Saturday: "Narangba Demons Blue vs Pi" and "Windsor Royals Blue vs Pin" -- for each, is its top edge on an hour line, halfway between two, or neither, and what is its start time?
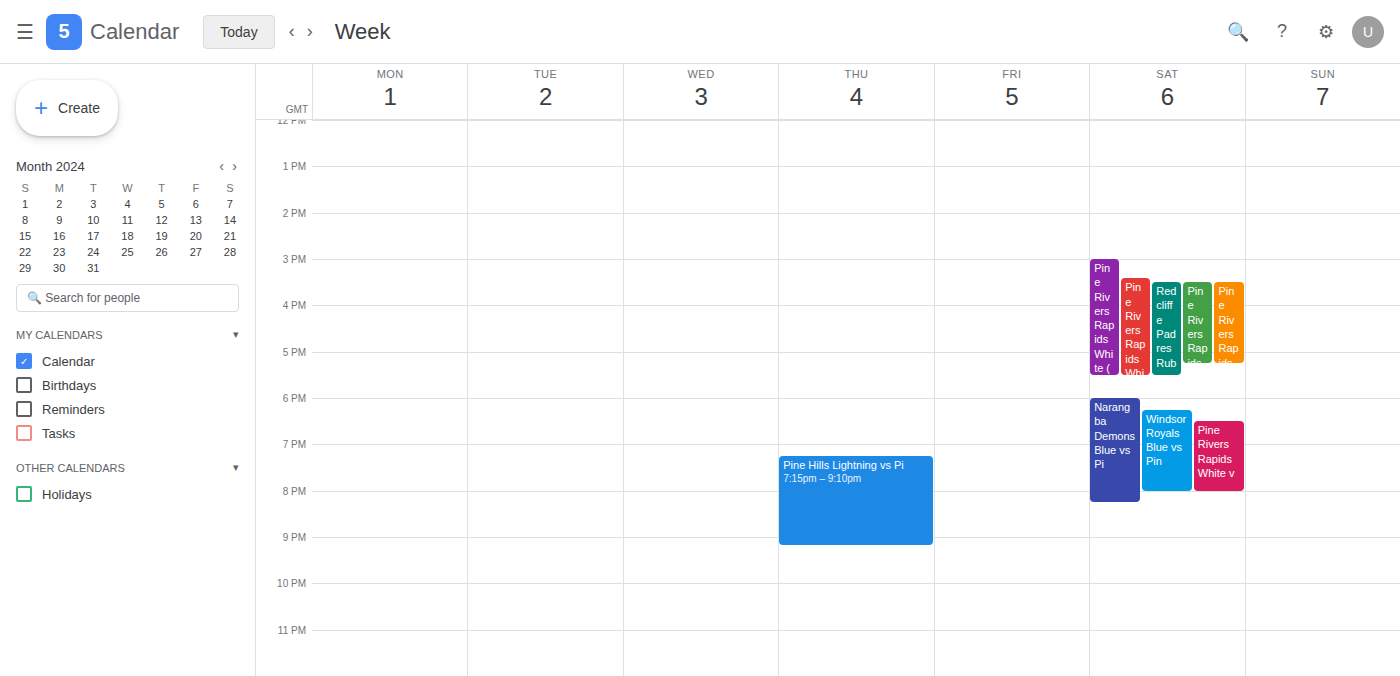
"Narangba Demons Blue vs Pi": 18:00, exactly on the 18:00 line. "Windsor Royals Blue vs Pin": 18:15, neither: a quarter of the way from the 18:00 line to the 19:00 line.